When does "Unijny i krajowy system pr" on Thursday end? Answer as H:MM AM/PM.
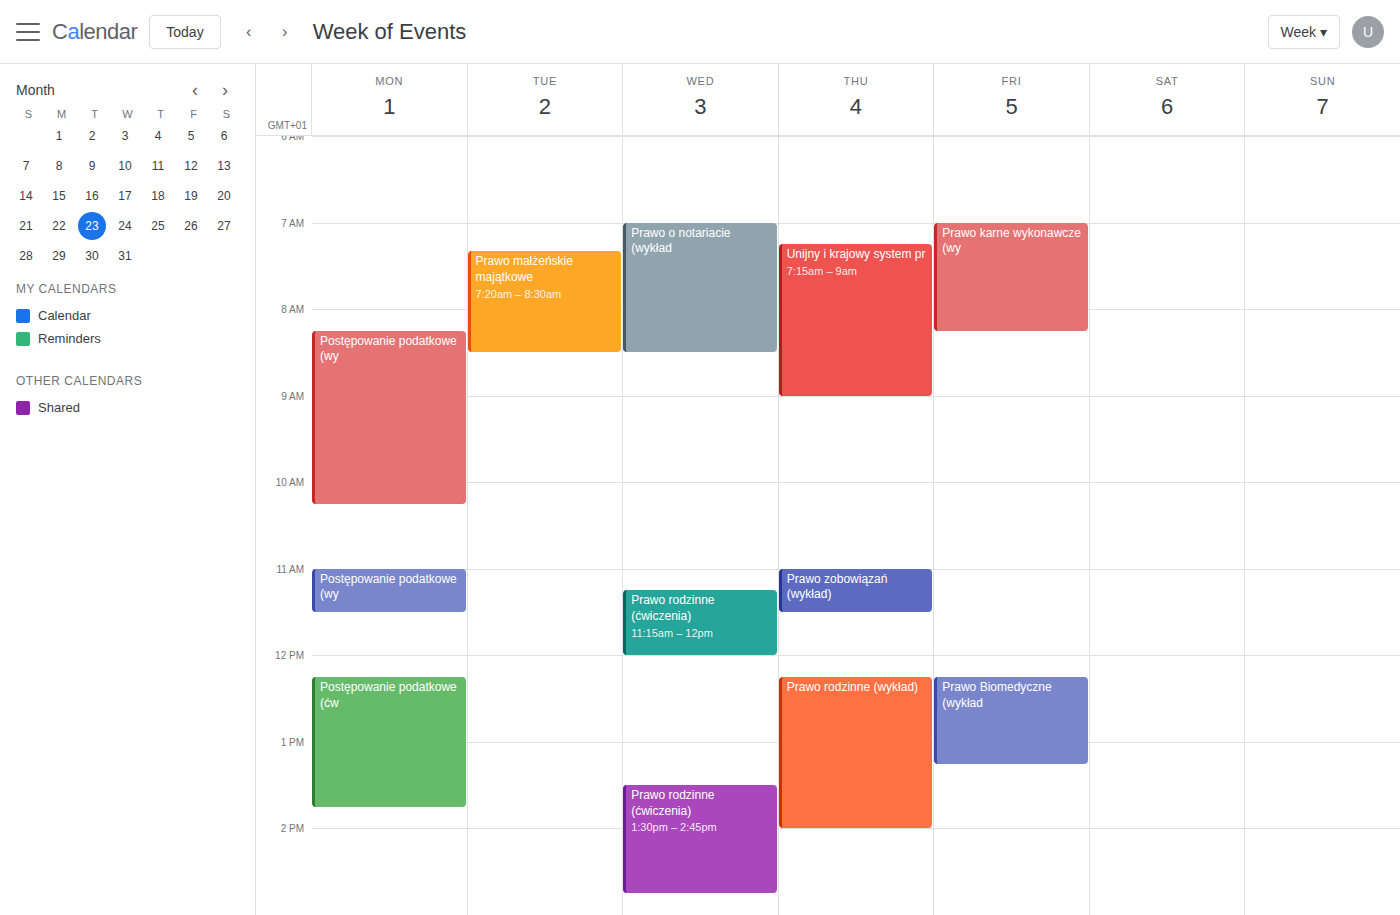
9:00 AM